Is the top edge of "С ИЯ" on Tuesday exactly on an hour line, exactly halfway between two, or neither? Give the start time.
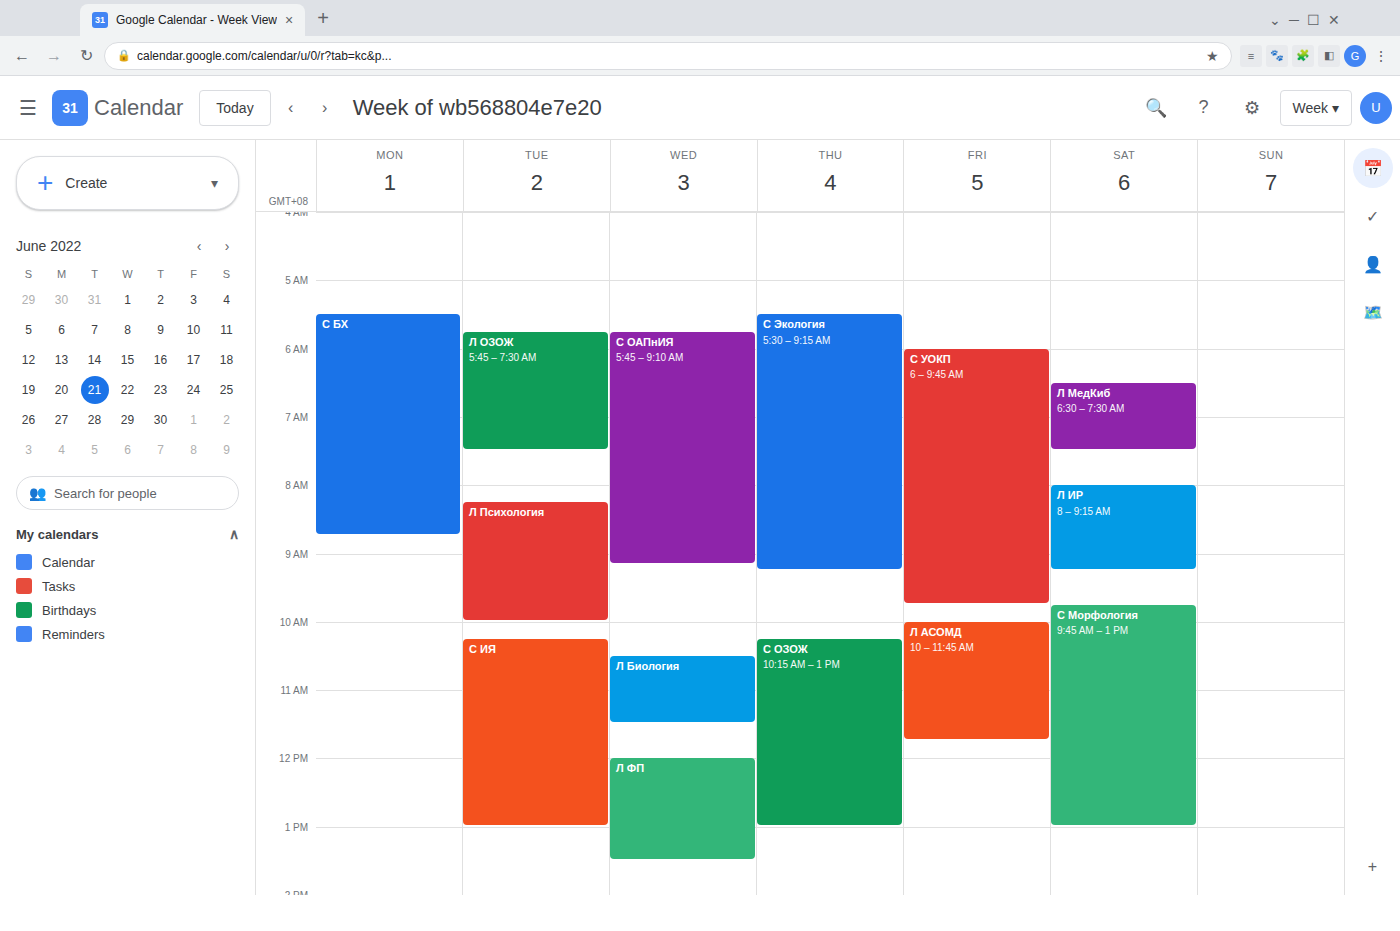
10:15 AM -- neither: a quarter of the way from the 10 AM line to the 11 AM line.